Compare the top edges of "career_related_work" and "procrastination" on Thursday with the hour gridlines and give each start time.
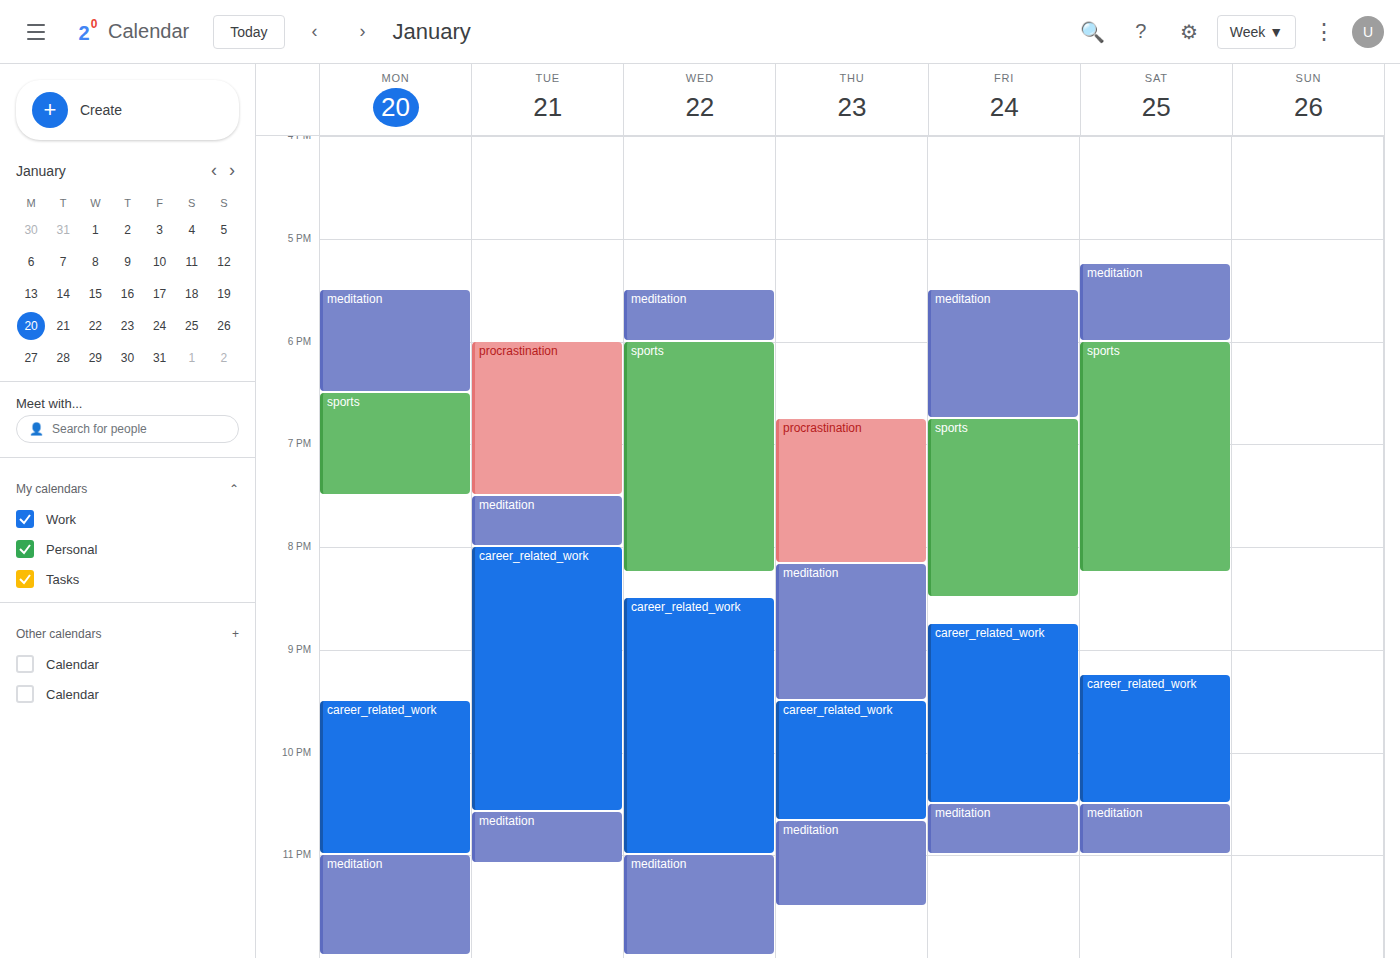
"career_related_work": 9:30 PM, halfway between the 9 PM and 10 PM lines. "procrastination": 6:45 PM, neither: three quarters of the way from the 6 PM line to the 7 PM line.